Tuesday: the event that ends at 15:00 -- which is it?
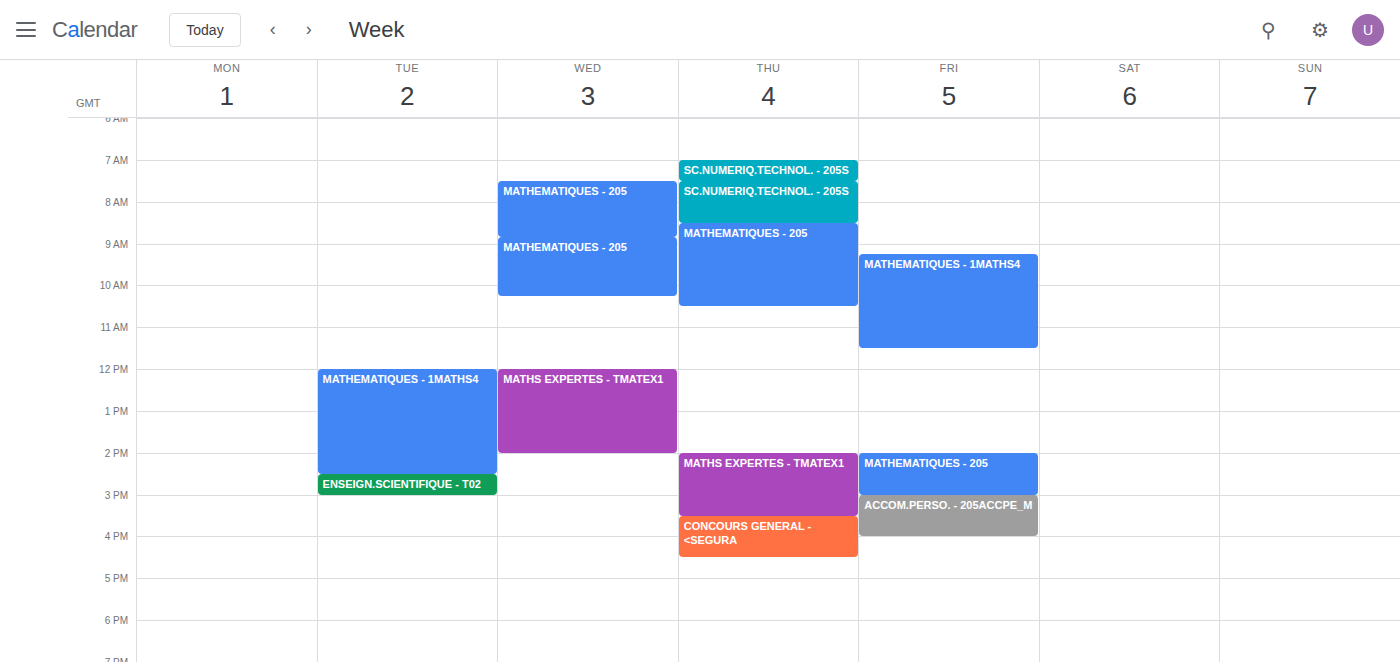
"ENSEIGN.SCIENTIFIQUE - T02"